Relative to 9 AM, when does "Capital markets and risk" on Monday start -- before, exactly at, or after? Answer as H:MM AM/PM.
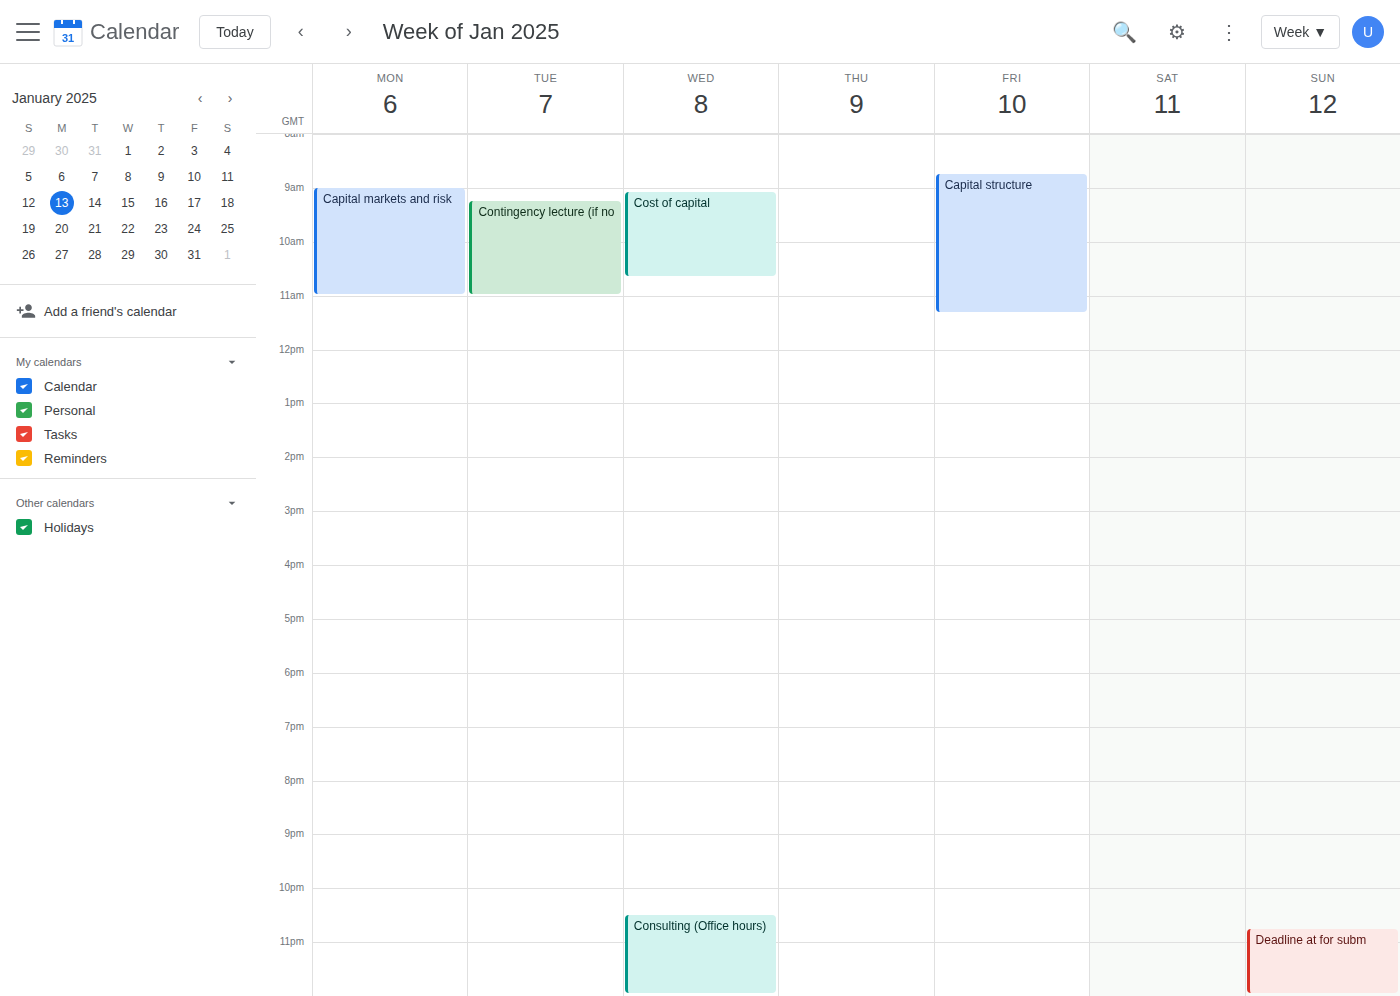
9:00 AM -- exactly at 9 AM, on the 9 AM line.